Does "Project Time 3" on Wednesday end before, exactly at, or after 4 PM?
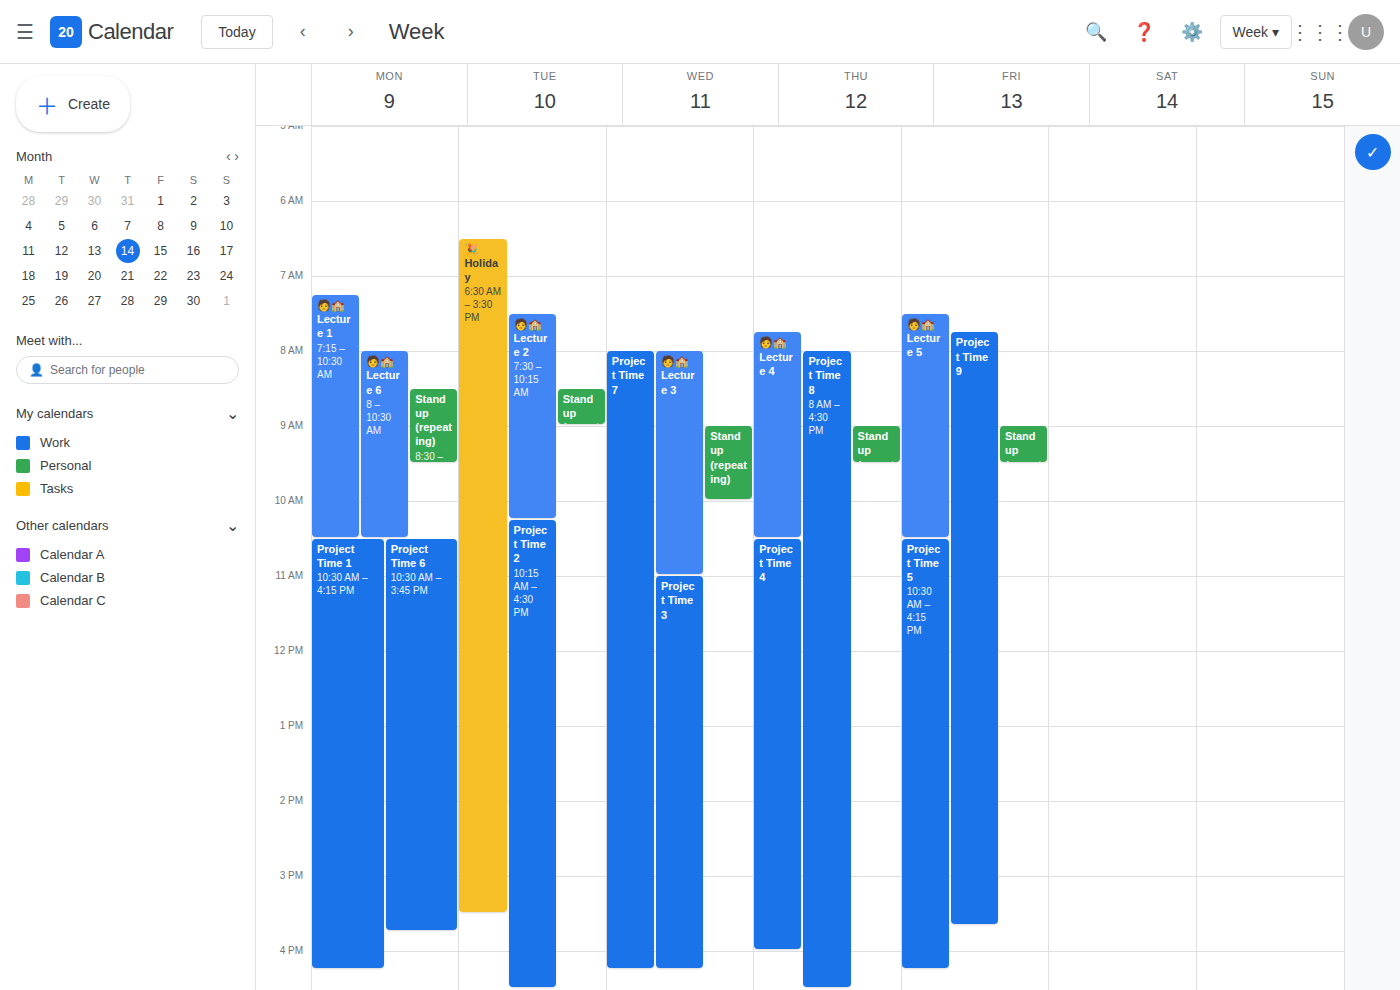
4:15 PM -- after 4 PM, 15 minutes below the 4 PM line.